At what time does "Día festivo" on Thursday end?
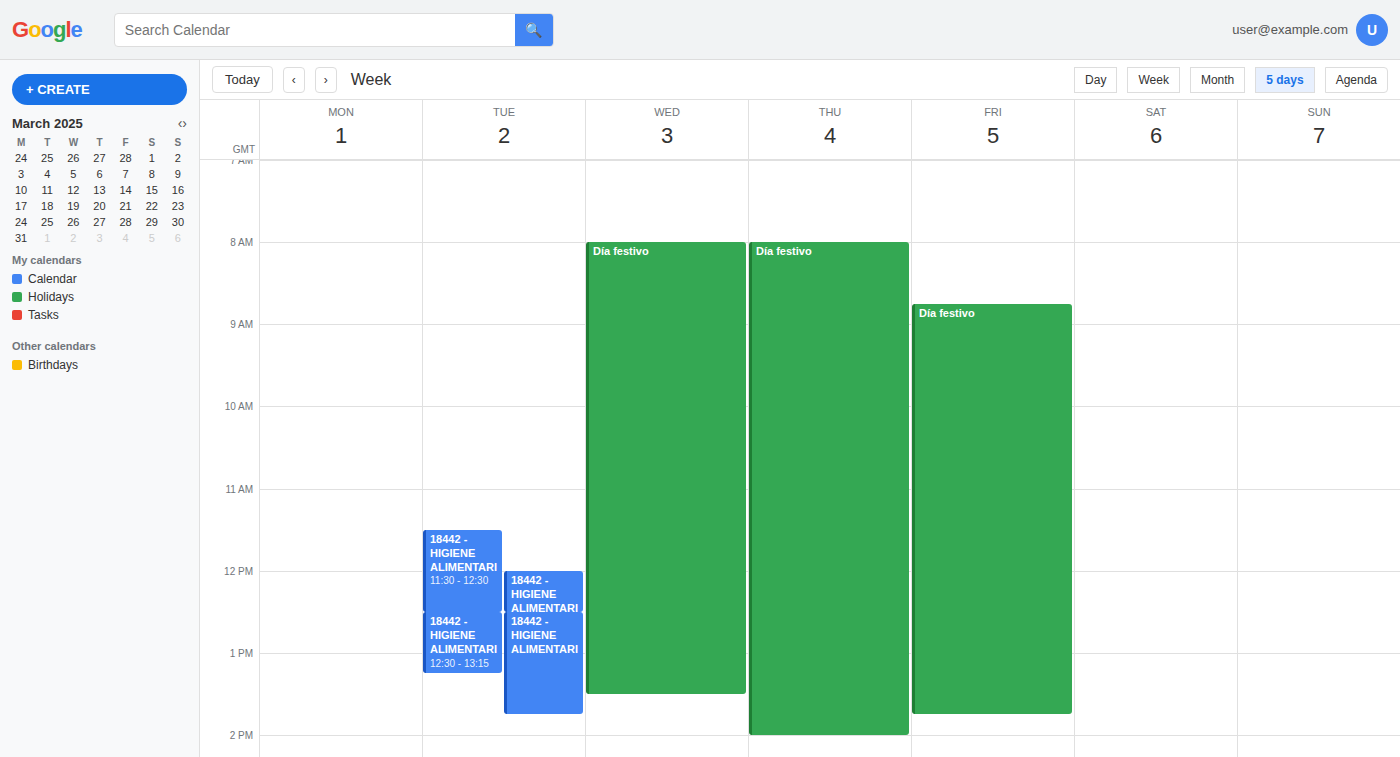
2:00 PM